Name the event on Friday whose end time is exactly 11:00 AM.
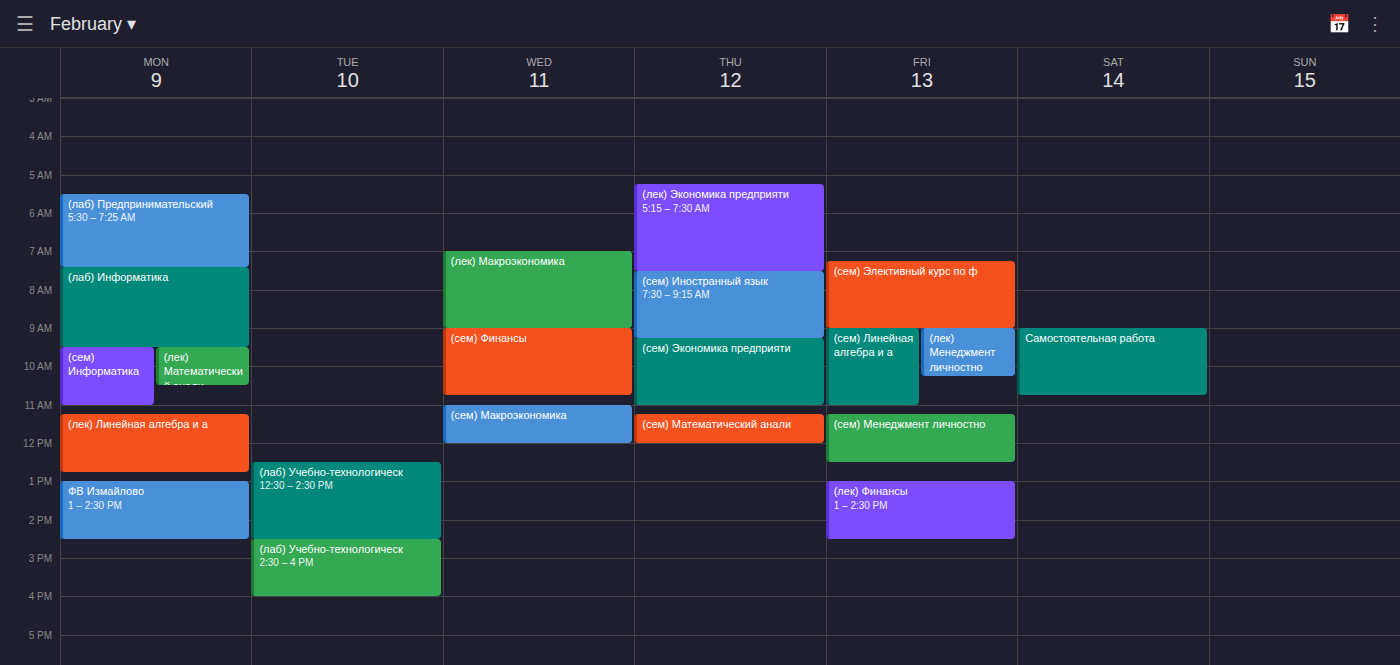
"(сем) Линейная алгебра и а"